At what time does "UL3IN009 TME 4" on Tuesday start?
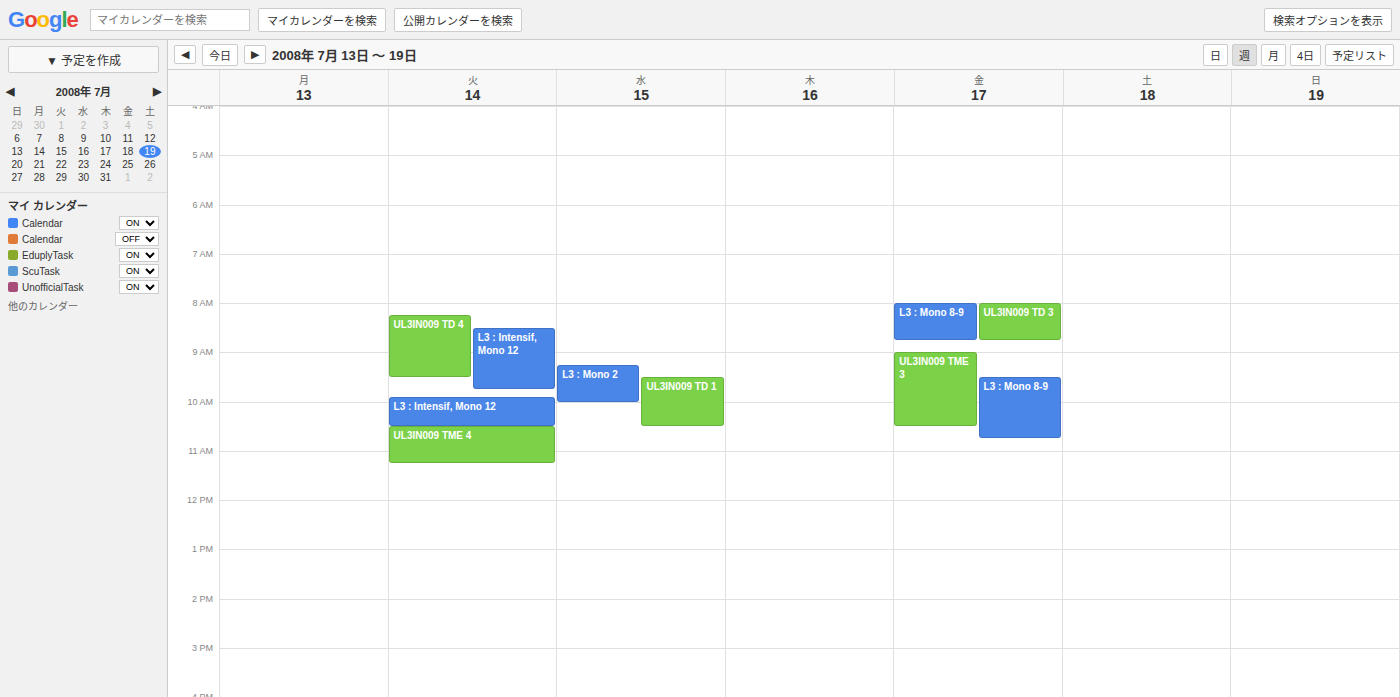
10:30 AM